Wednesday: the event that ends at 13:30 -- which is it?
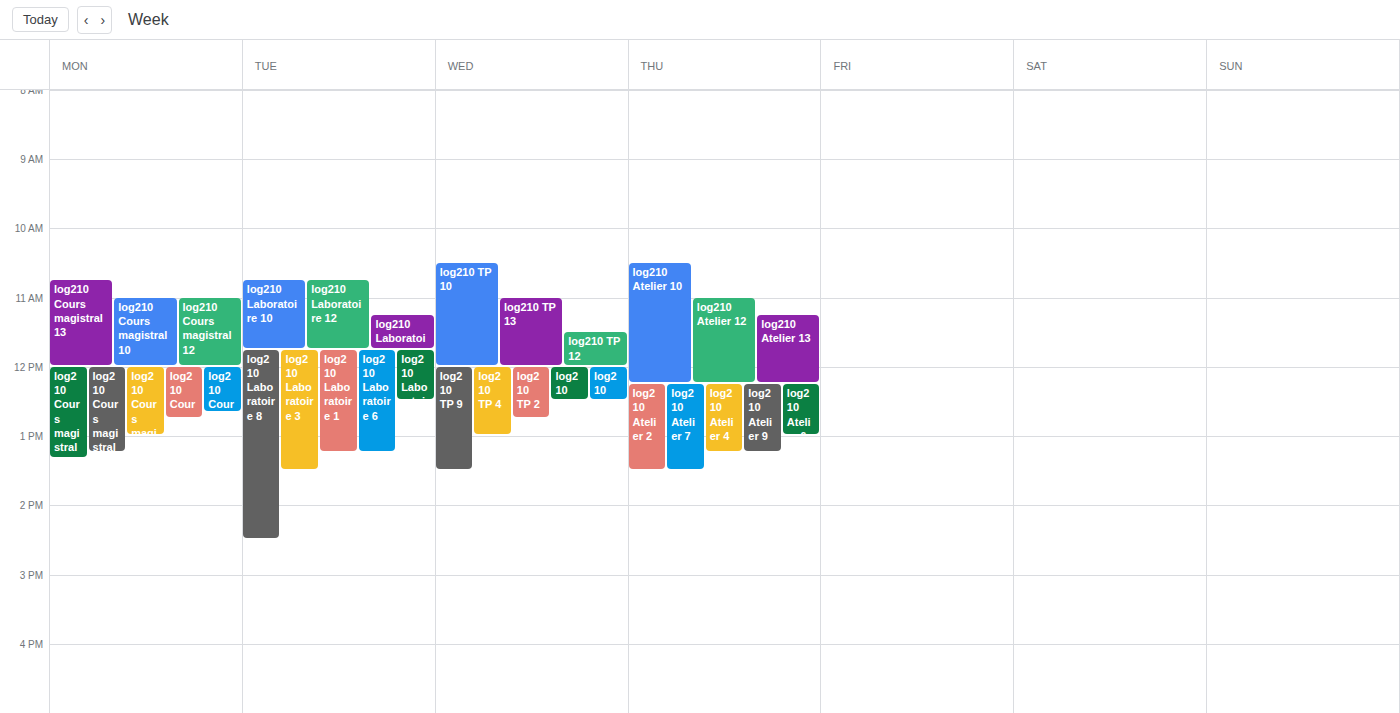
"log210 TP 9"